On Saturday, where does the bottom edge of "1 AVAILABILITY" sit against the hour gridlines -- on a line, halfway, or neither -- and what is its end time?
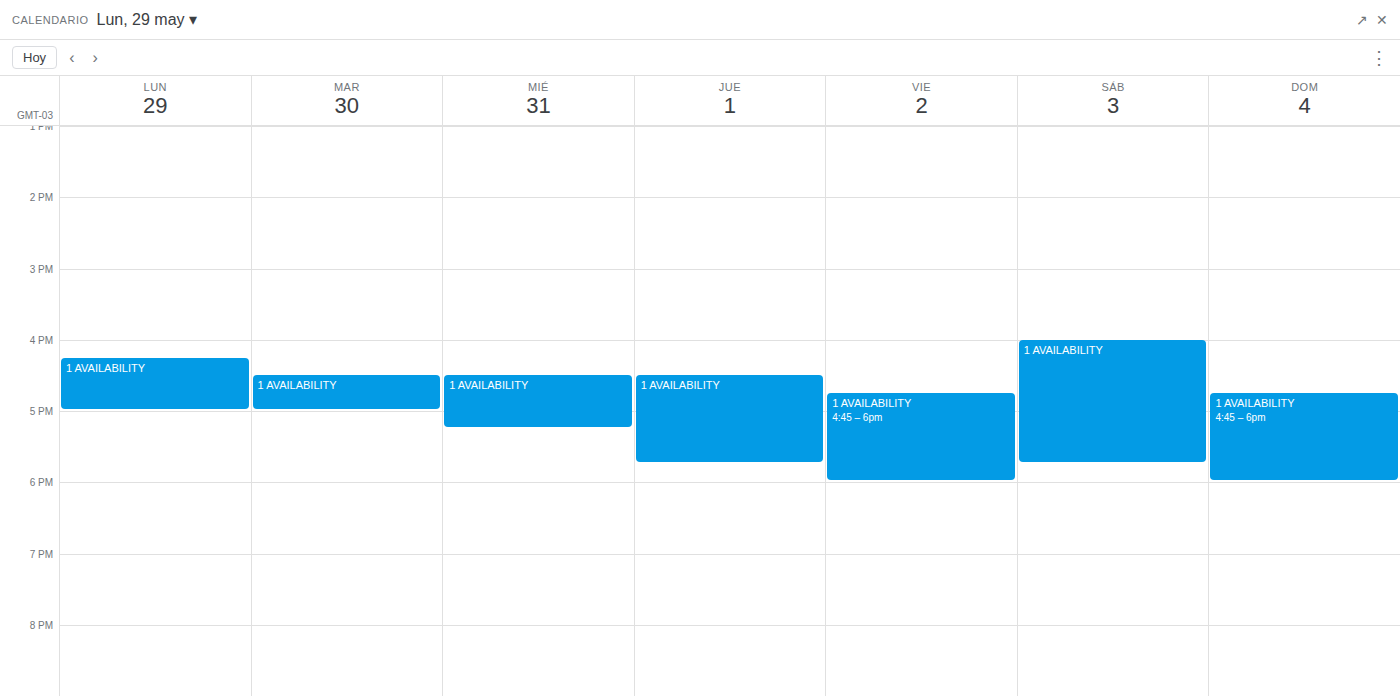
5:45 PM -- neither: three quarters of the way from the 5 PM line to the 6 PM line.